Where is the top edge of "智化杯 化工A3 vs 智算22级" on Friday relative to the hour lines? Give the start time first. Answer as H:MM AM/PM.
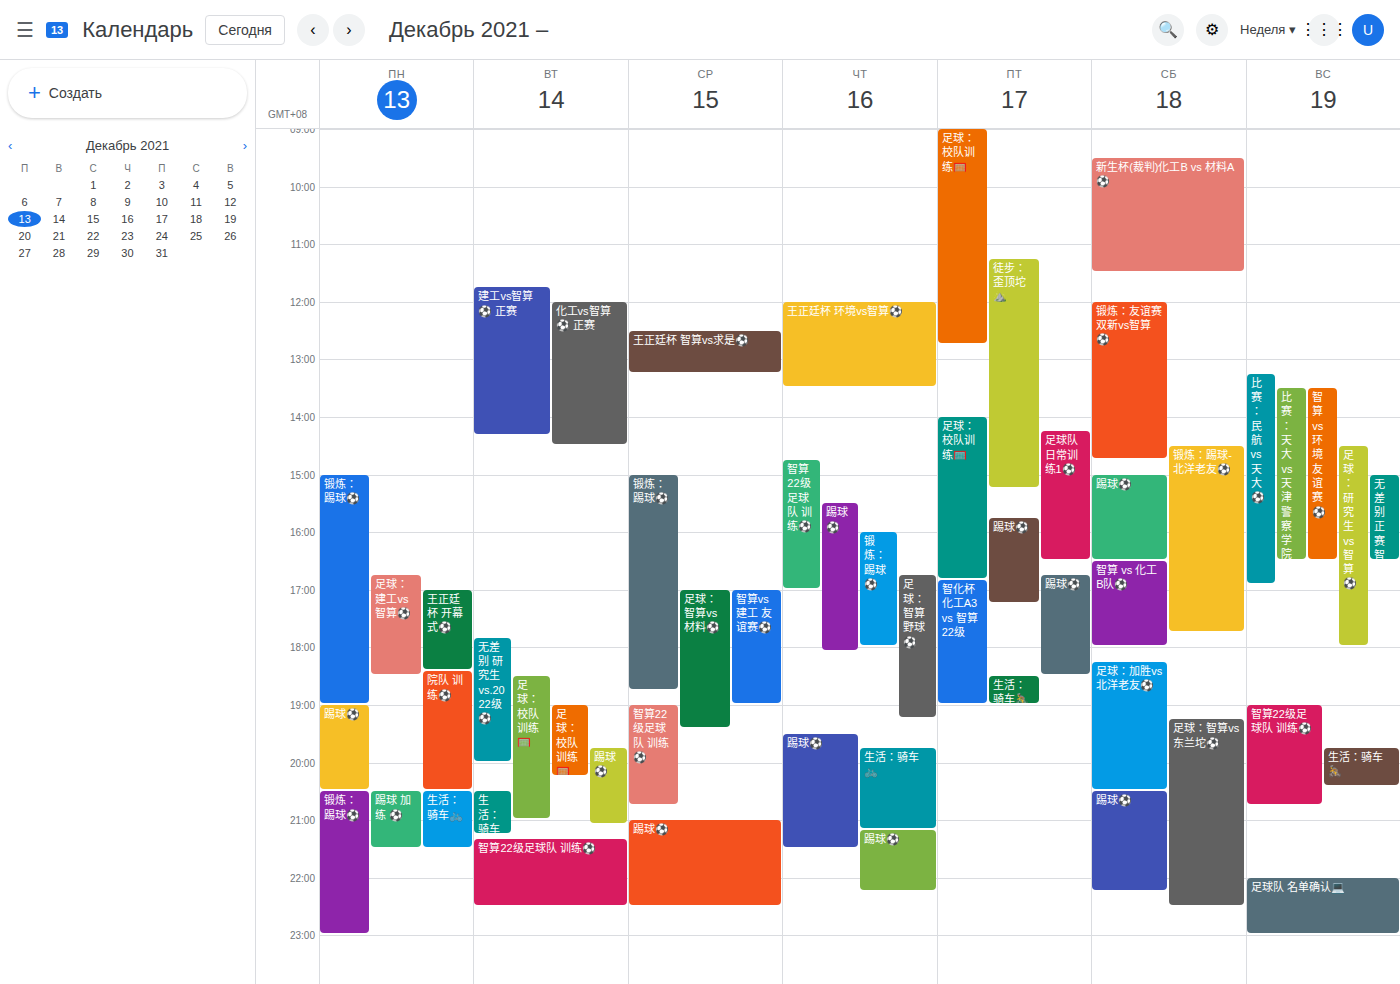
4:50 PM -- neither: 50 minutes below the 4 PM line and 10 minutes above the 5 PM line.